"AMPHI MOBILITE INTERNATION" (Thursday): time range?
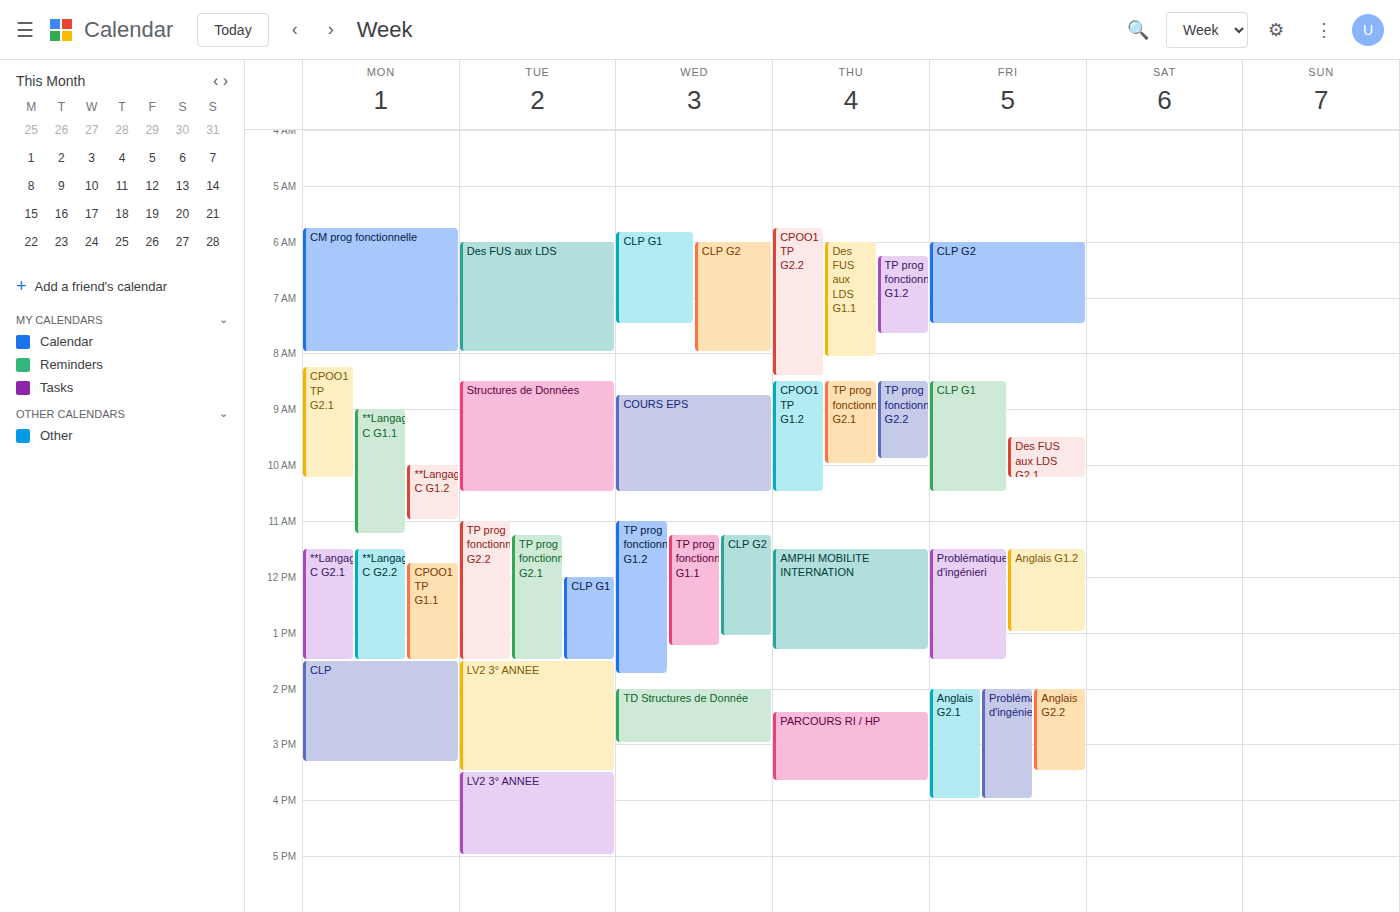
11:30 AM to 1:20 PM